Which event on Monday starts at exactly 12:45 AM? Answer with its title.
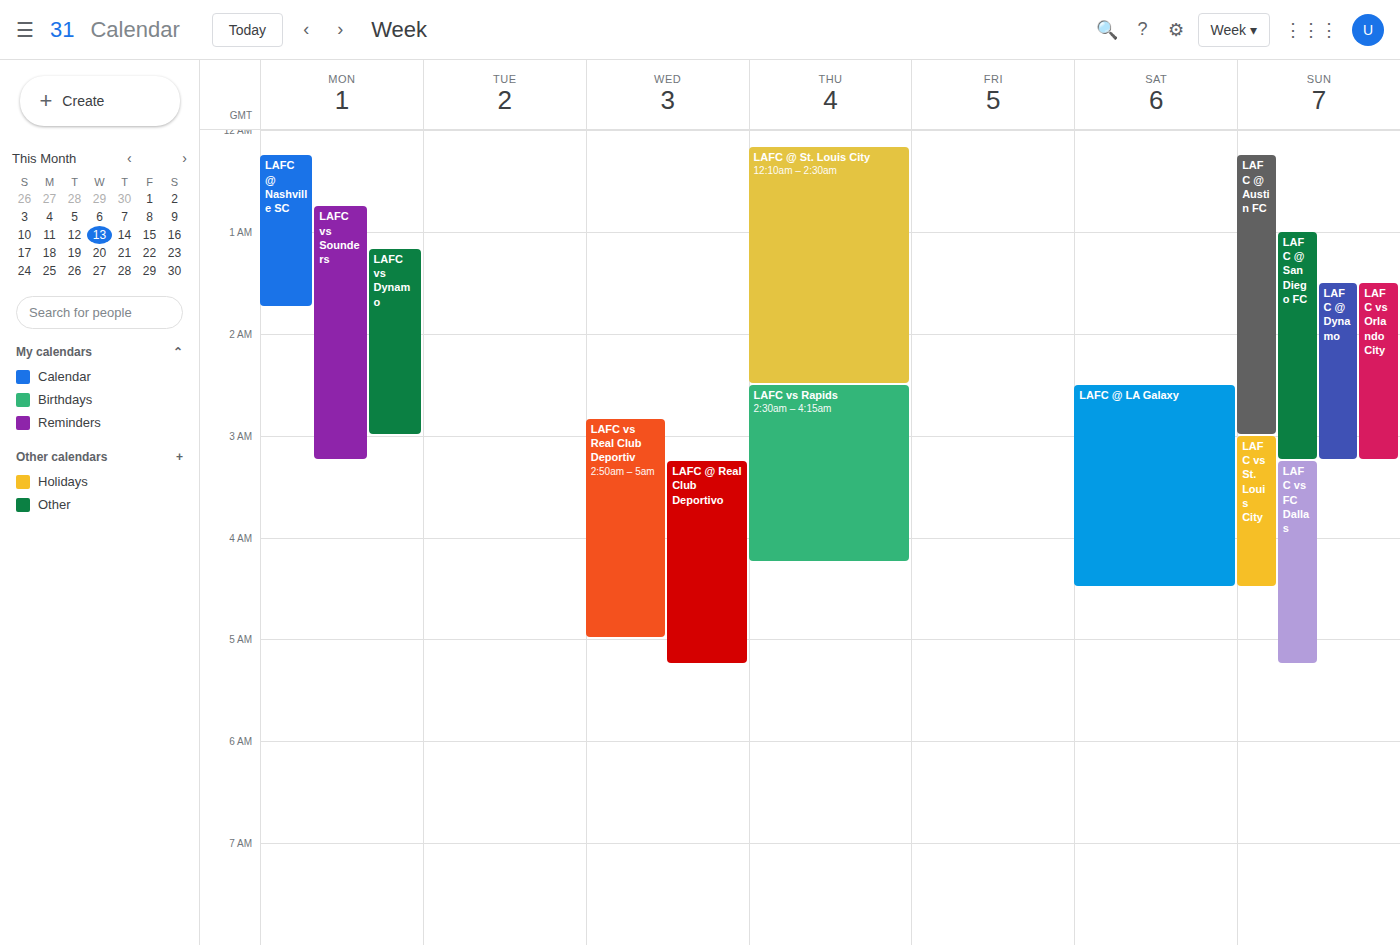
"LAFC vs Sounders"